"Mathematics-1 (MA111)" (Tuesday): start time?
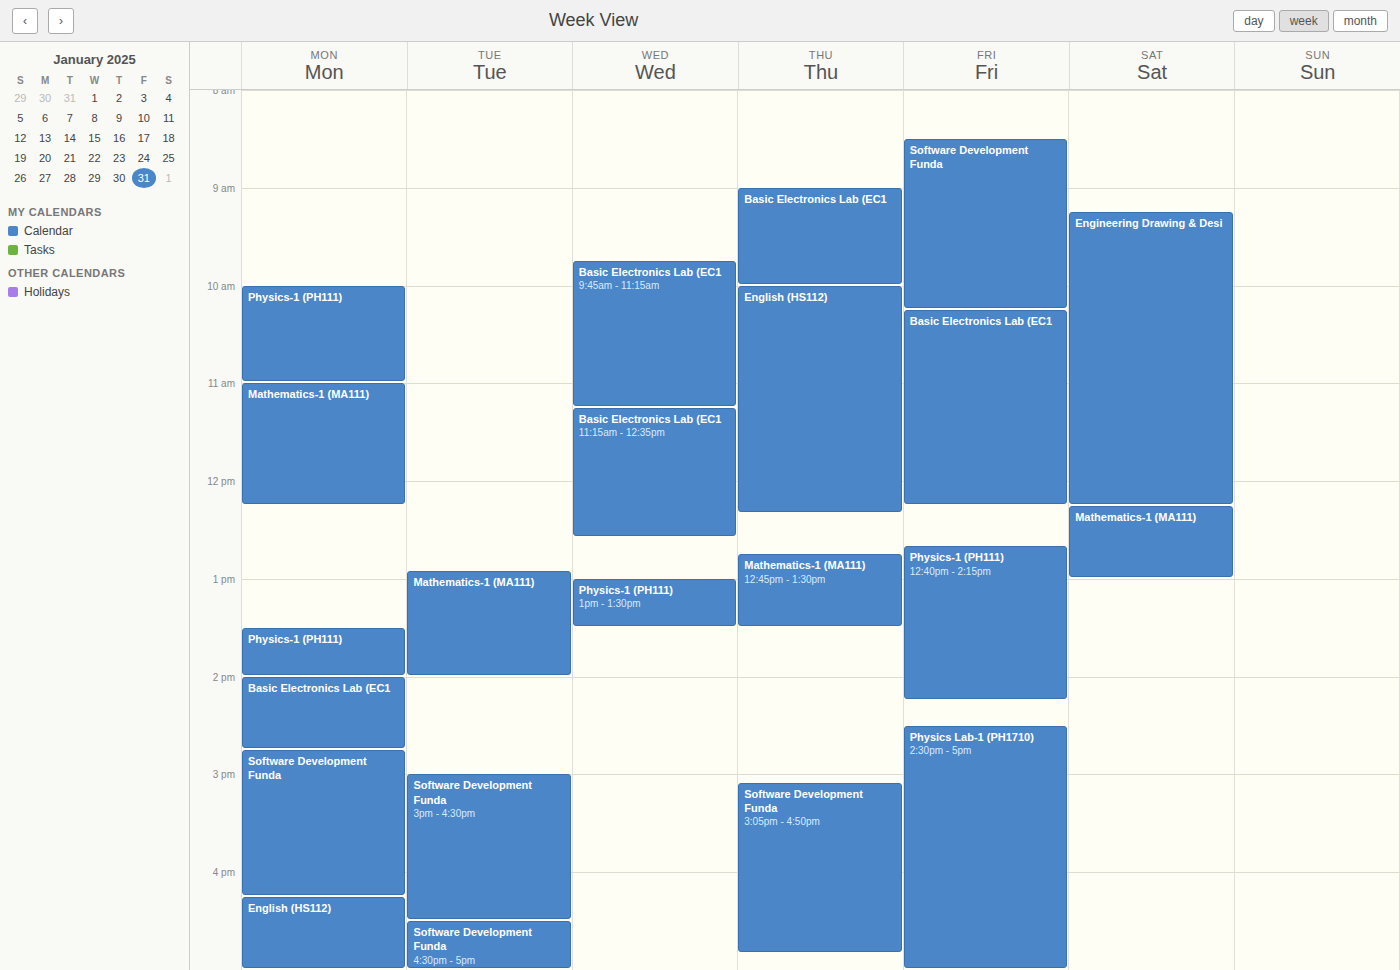
12:55